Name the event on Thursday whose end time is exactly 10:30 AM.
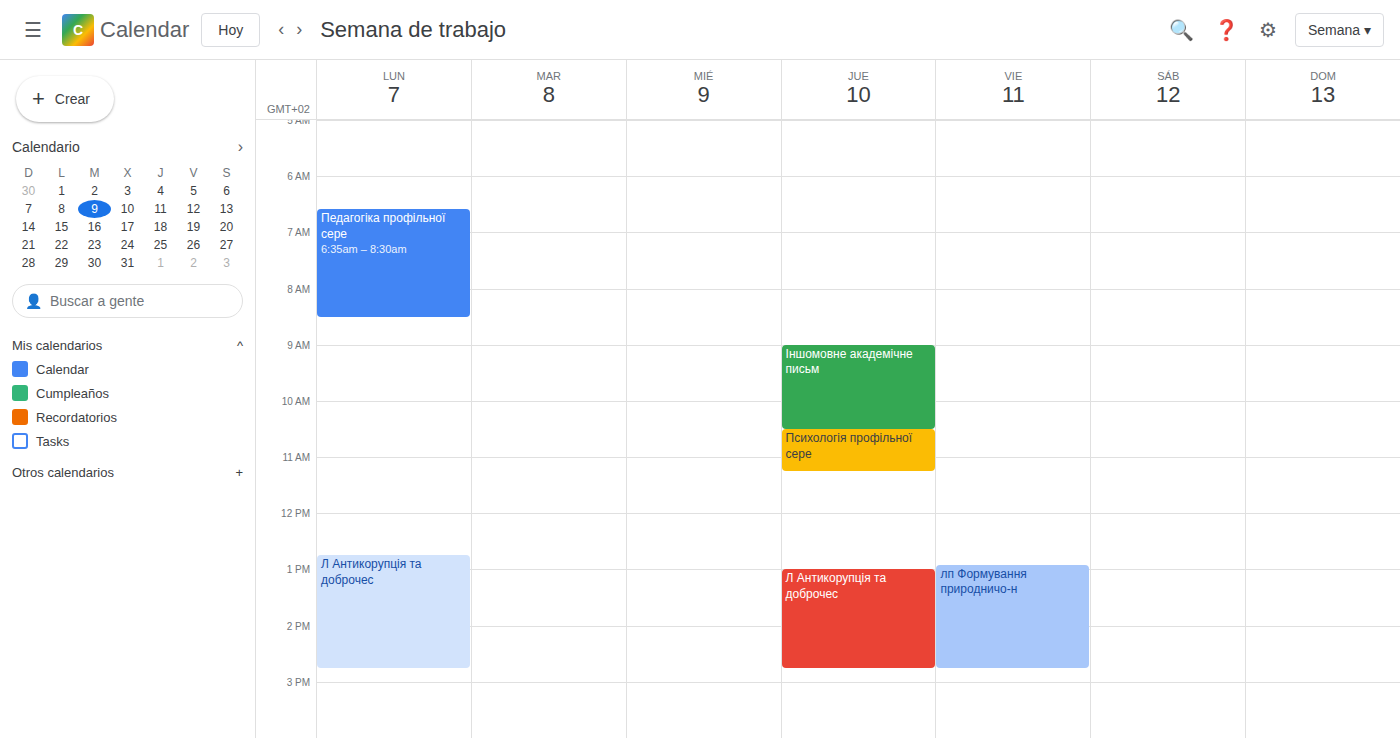
"Іншомовне академічне письм"